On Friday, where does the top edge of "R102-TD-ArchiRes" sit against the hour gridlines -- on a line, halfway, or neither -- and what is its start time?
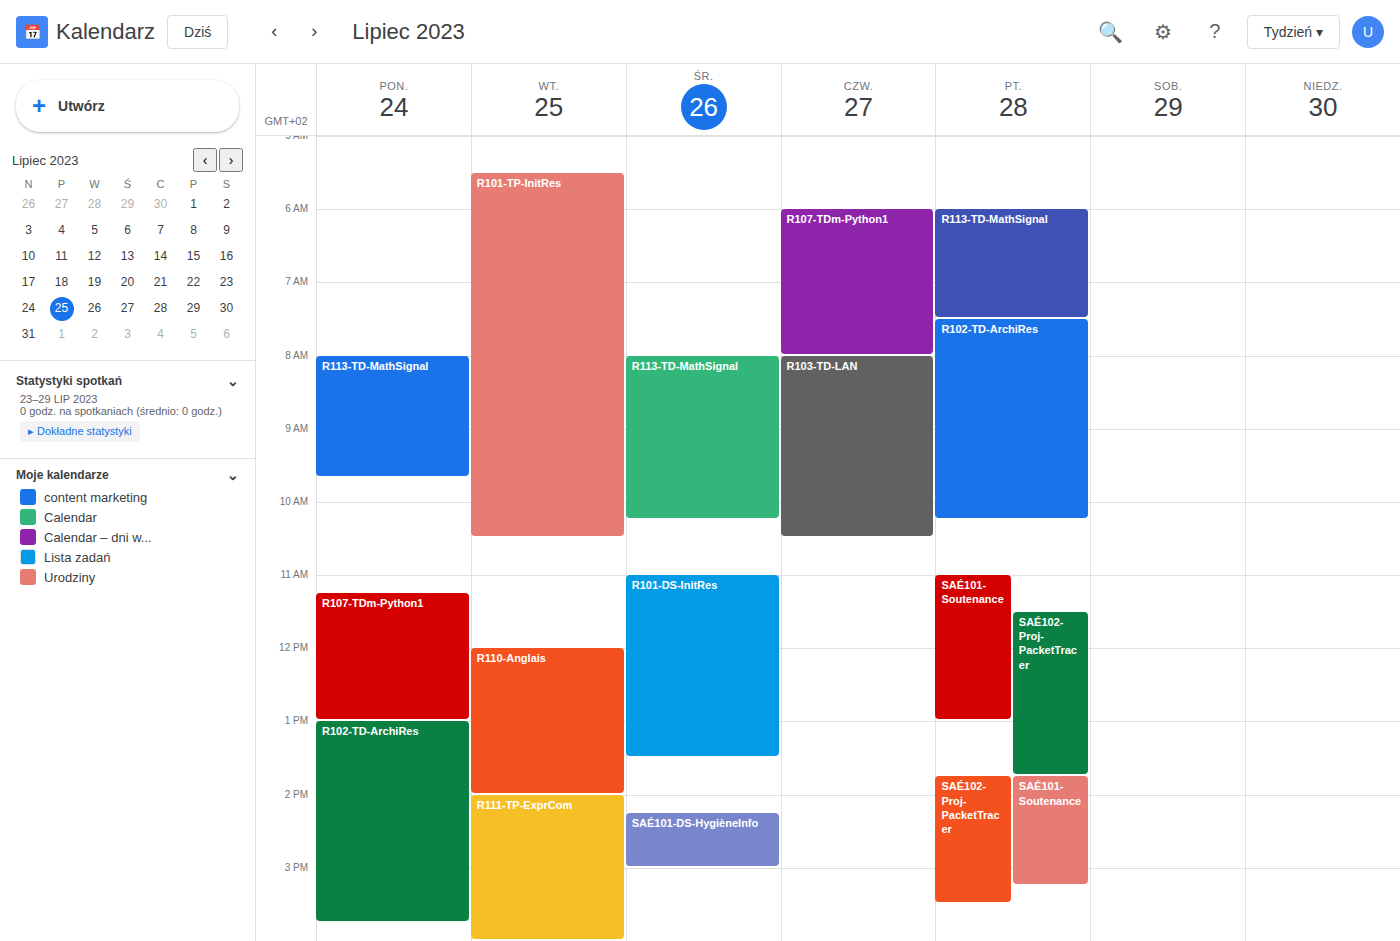
7:30 AM -- halfway between the 7 AM and 8 AM lines.